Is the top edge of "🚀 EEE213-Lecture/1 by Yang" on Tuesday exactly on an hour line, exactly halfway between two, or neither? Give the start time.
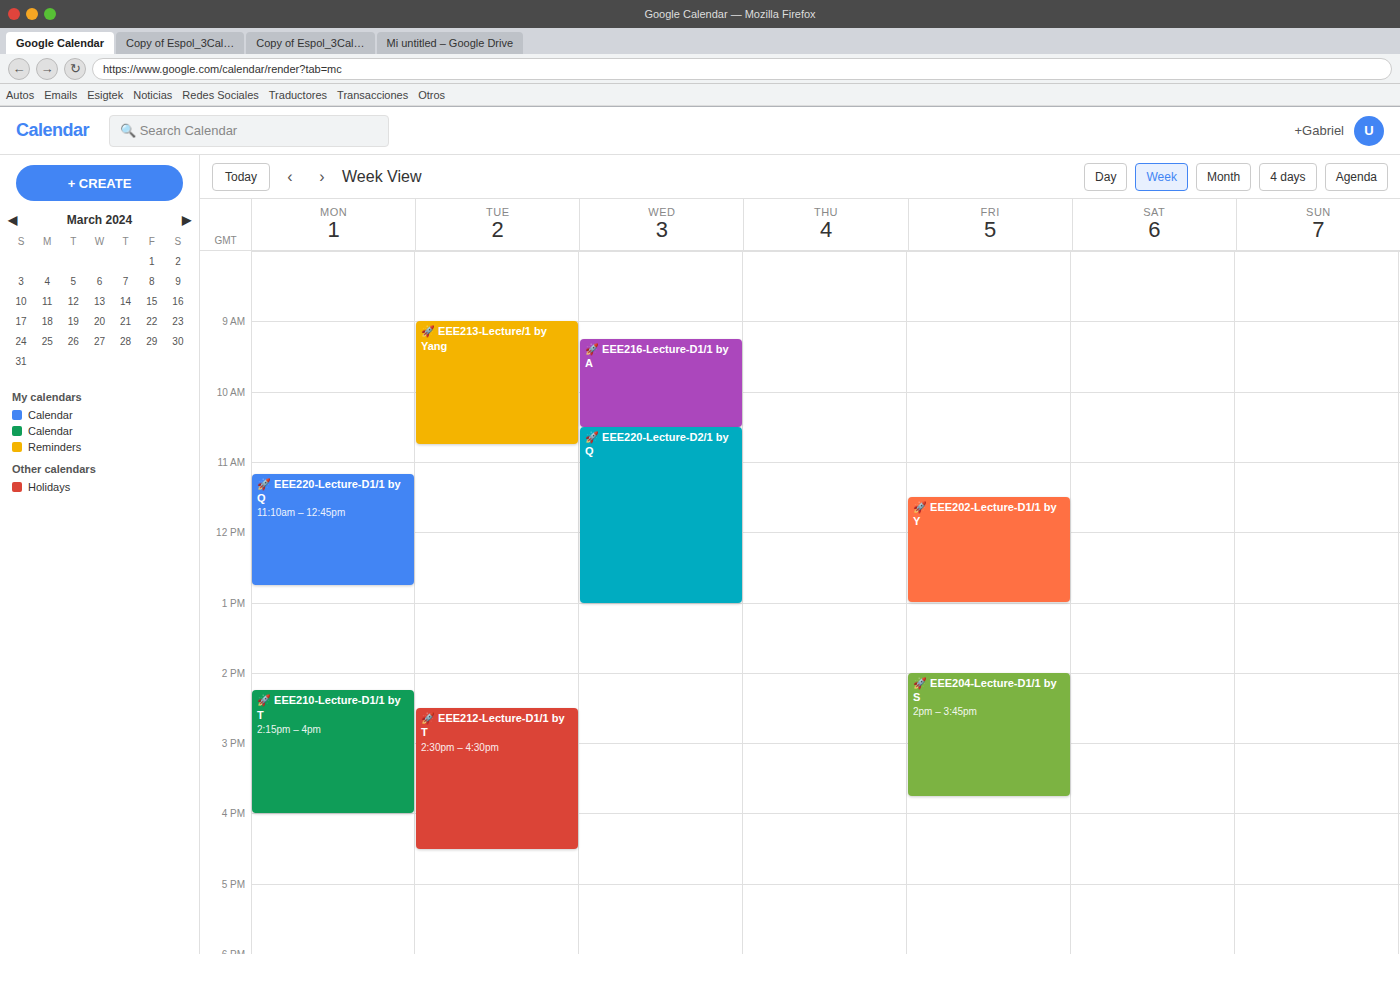
9:00 AM -- exactly on the 9 AM line.